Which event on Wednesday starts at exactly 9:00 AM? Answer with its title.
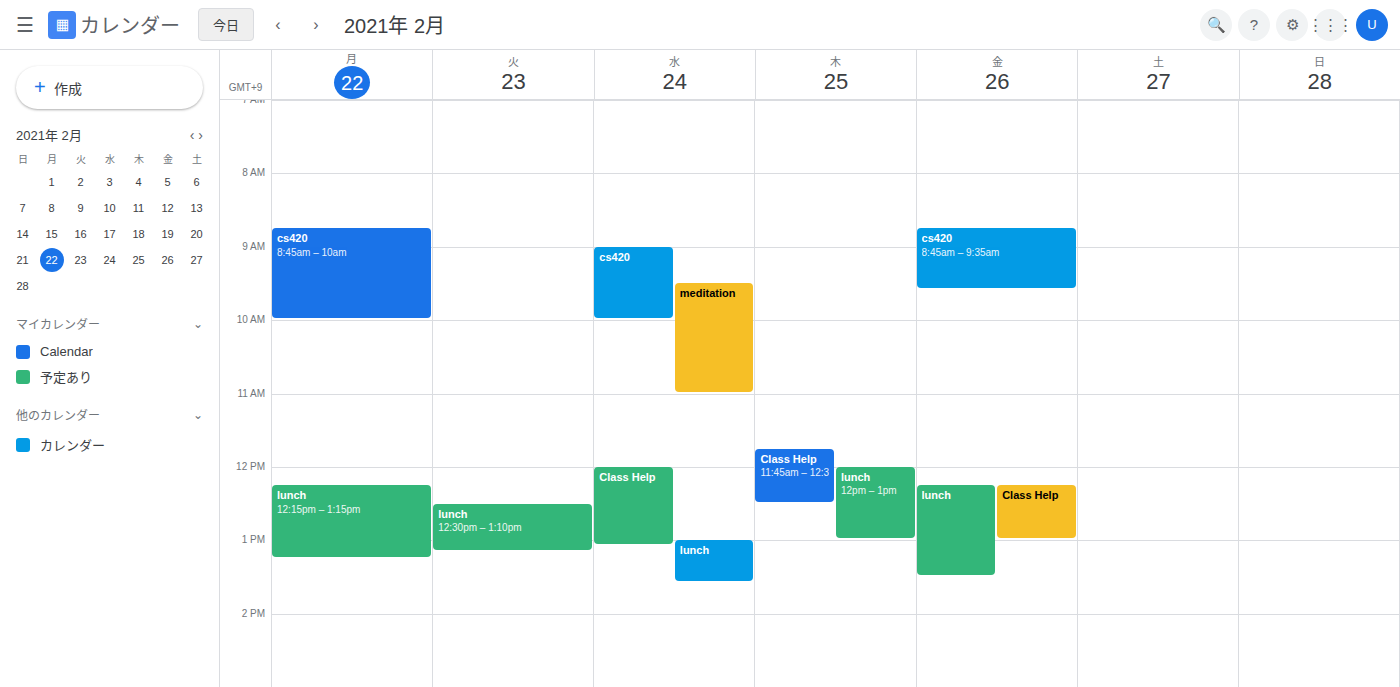
"cs420"